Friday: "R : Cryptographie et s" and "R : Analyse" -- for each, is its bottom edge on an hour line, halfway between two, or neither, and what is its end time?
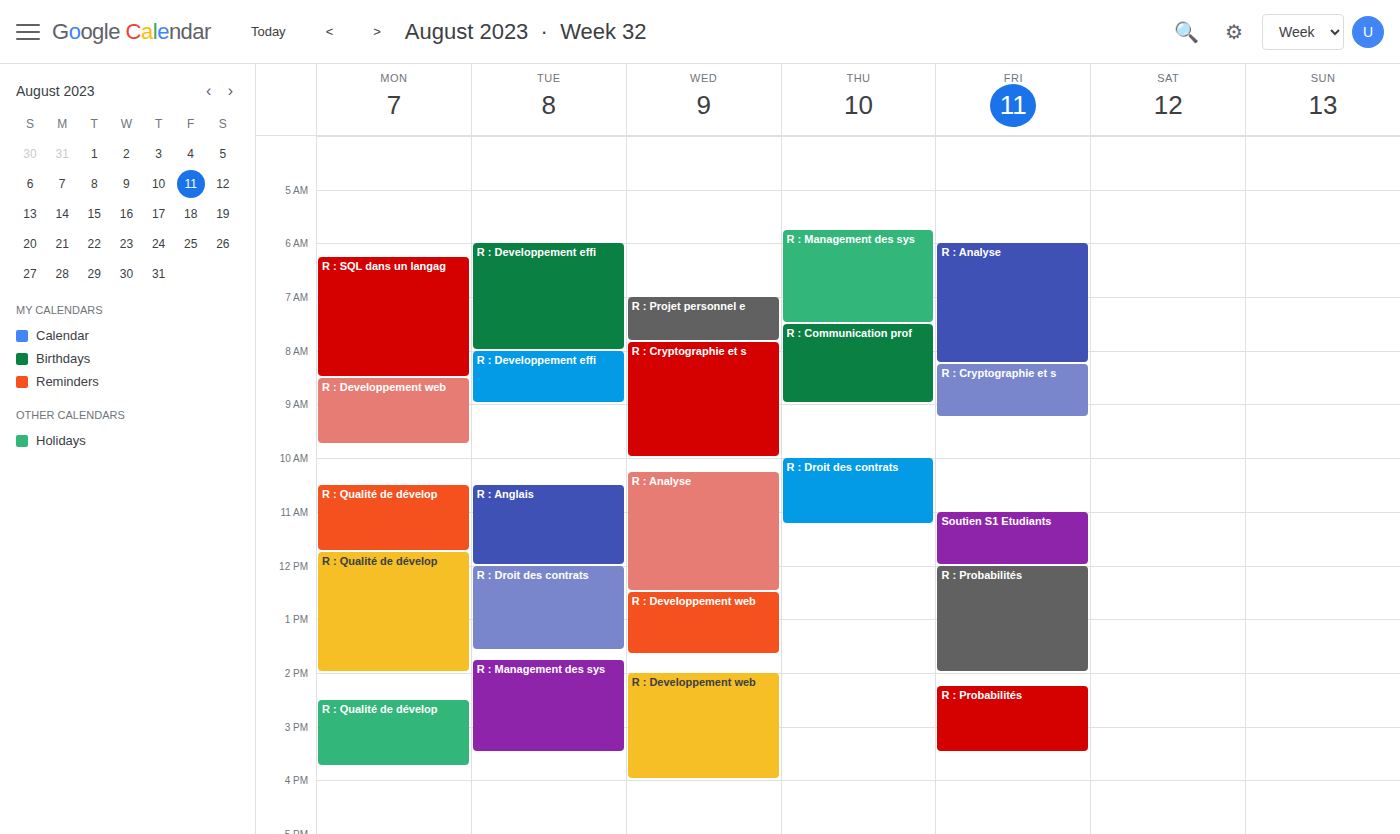
"R : Cryptographie et s": 9:15 AM, neither: a quarter of the way from the 9 AM line to the 10 AM line. "R : Analyse": 8:15 AM, neither: a quarter of the way from the 8 AM line to the 9 AM line.